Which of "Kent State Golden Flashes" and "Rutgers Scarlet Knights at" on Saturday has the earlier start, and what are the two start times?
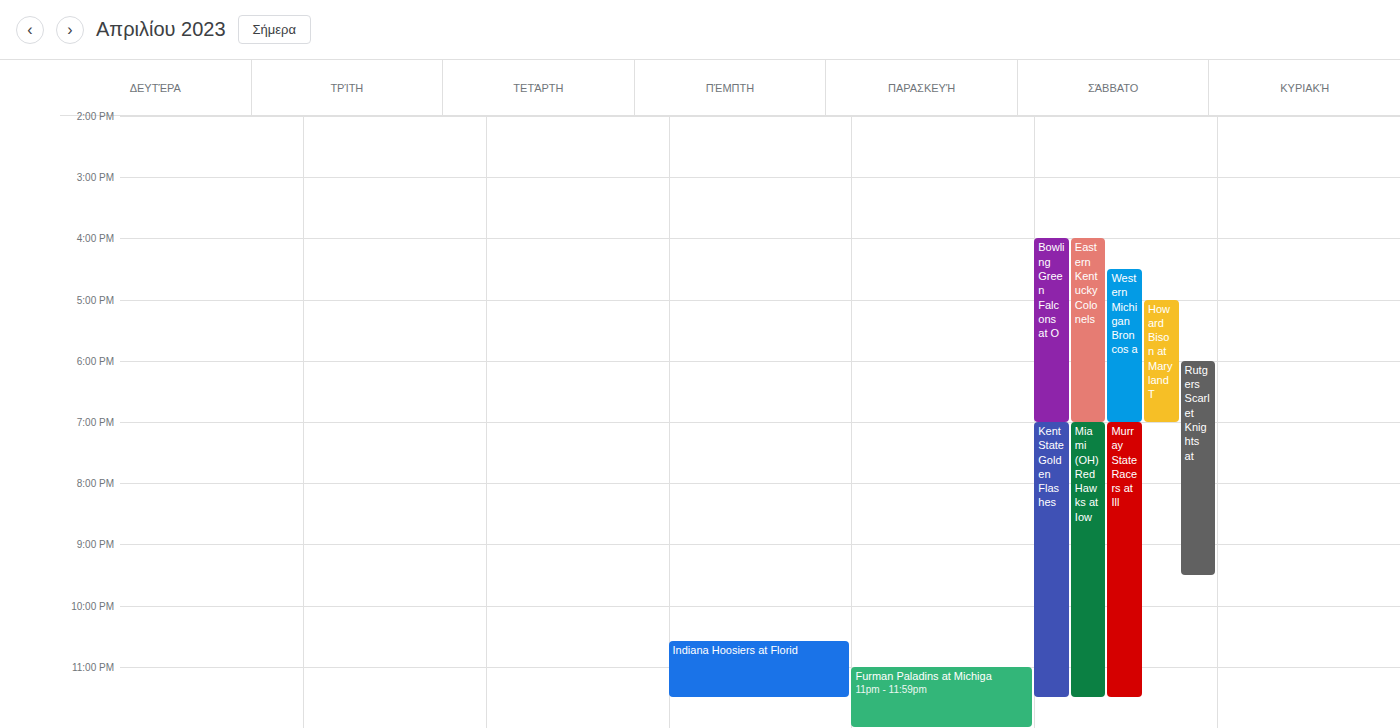
"Rutgers Scarlet Knights at" 6:00 PM; "Kent State Golden Flashes" 7:00 PM.